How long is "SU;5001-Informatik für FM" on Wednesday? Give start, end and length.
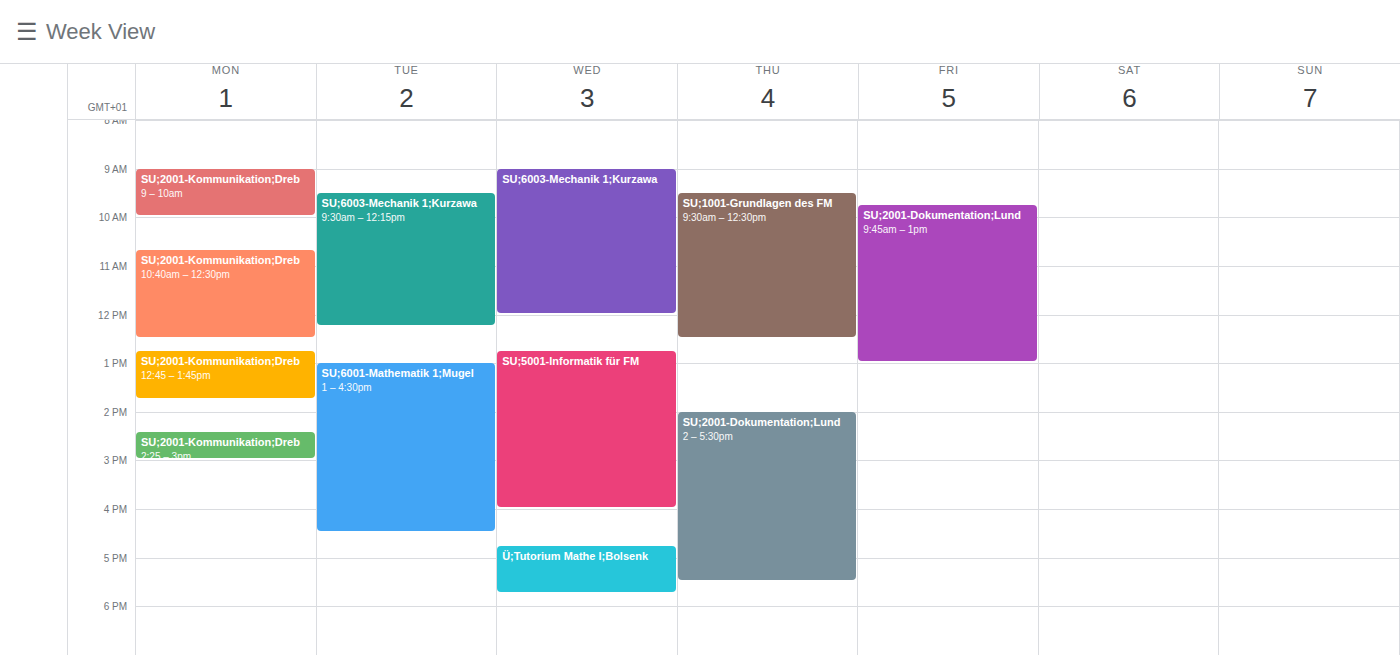
12:45 PM to 4:00 PM, 3 hours 15 minutes